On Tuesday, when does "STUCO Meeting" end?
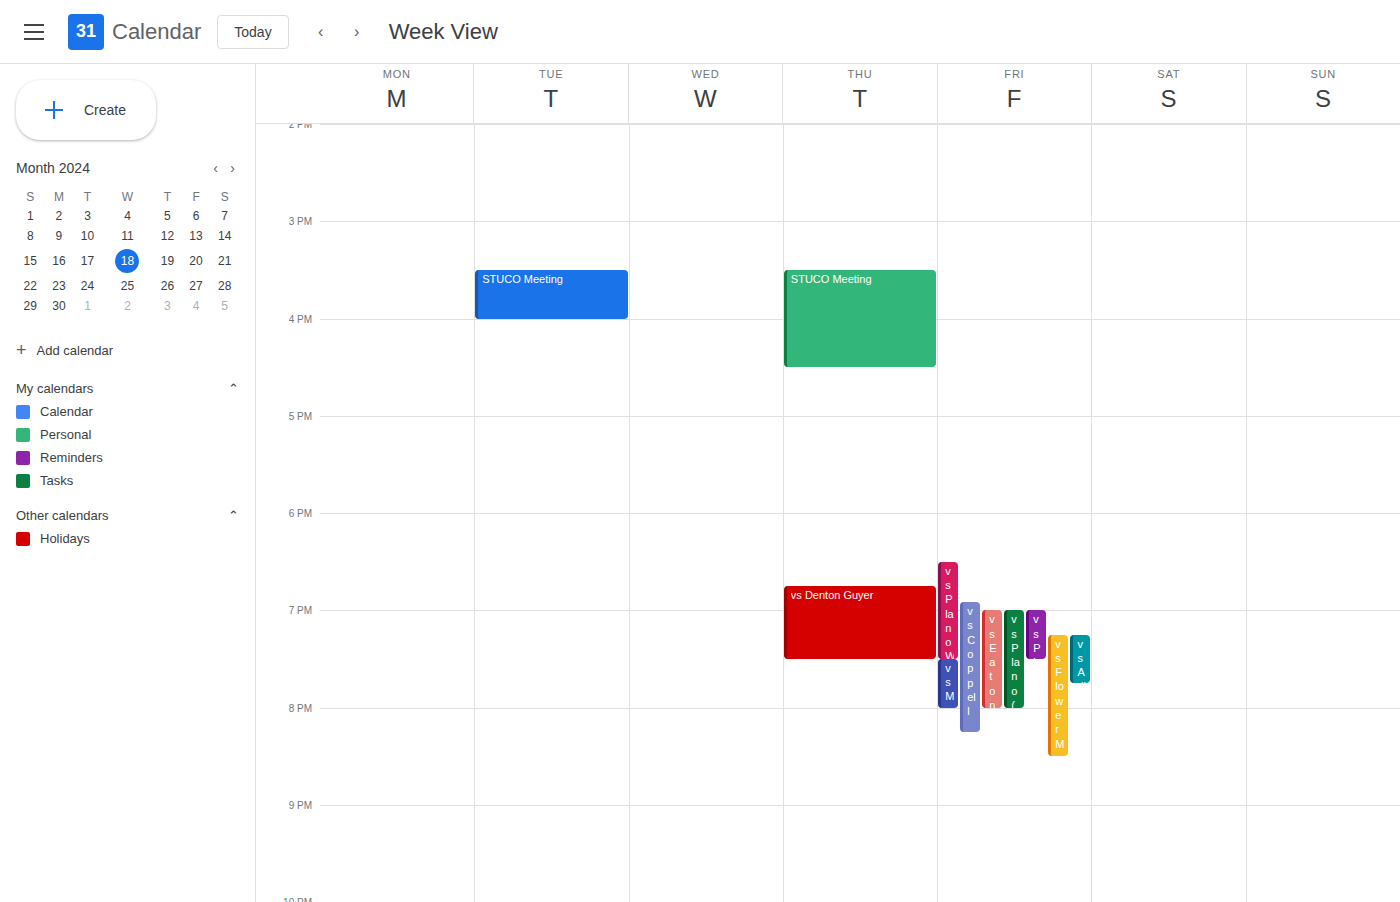
4:00 PM